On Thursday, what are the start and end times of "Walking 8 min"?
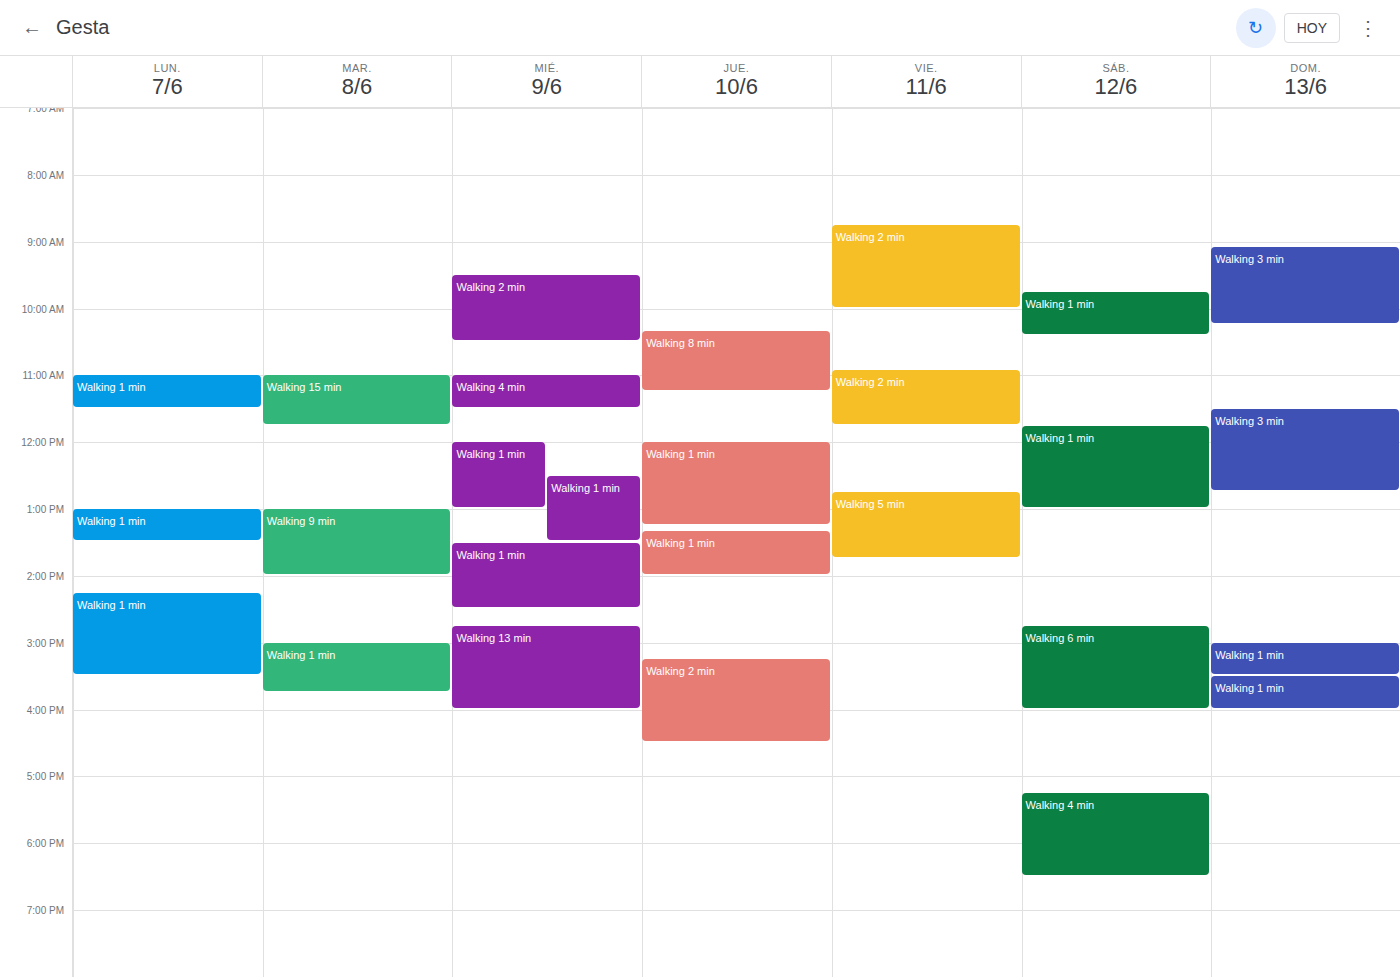
10:20 AM to 11:15 AM